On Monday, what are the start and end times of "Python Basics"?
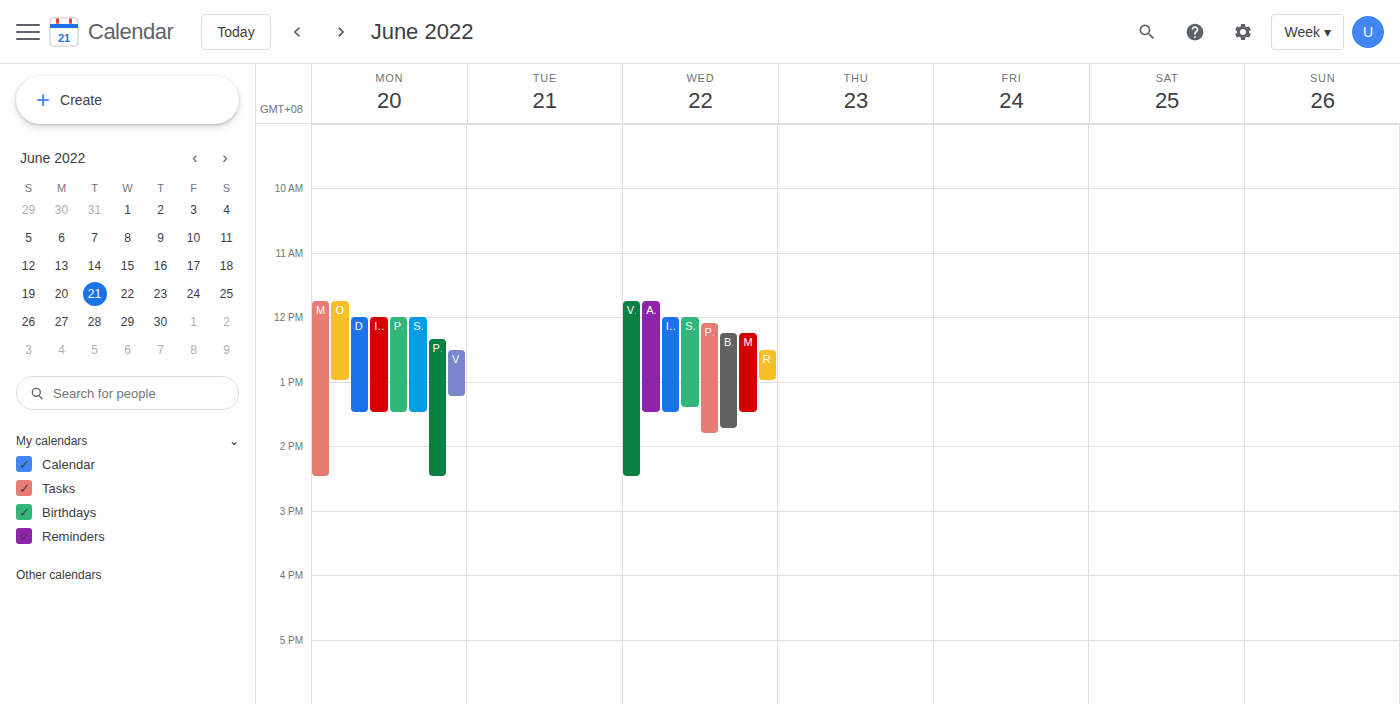
12:20 to 14:30